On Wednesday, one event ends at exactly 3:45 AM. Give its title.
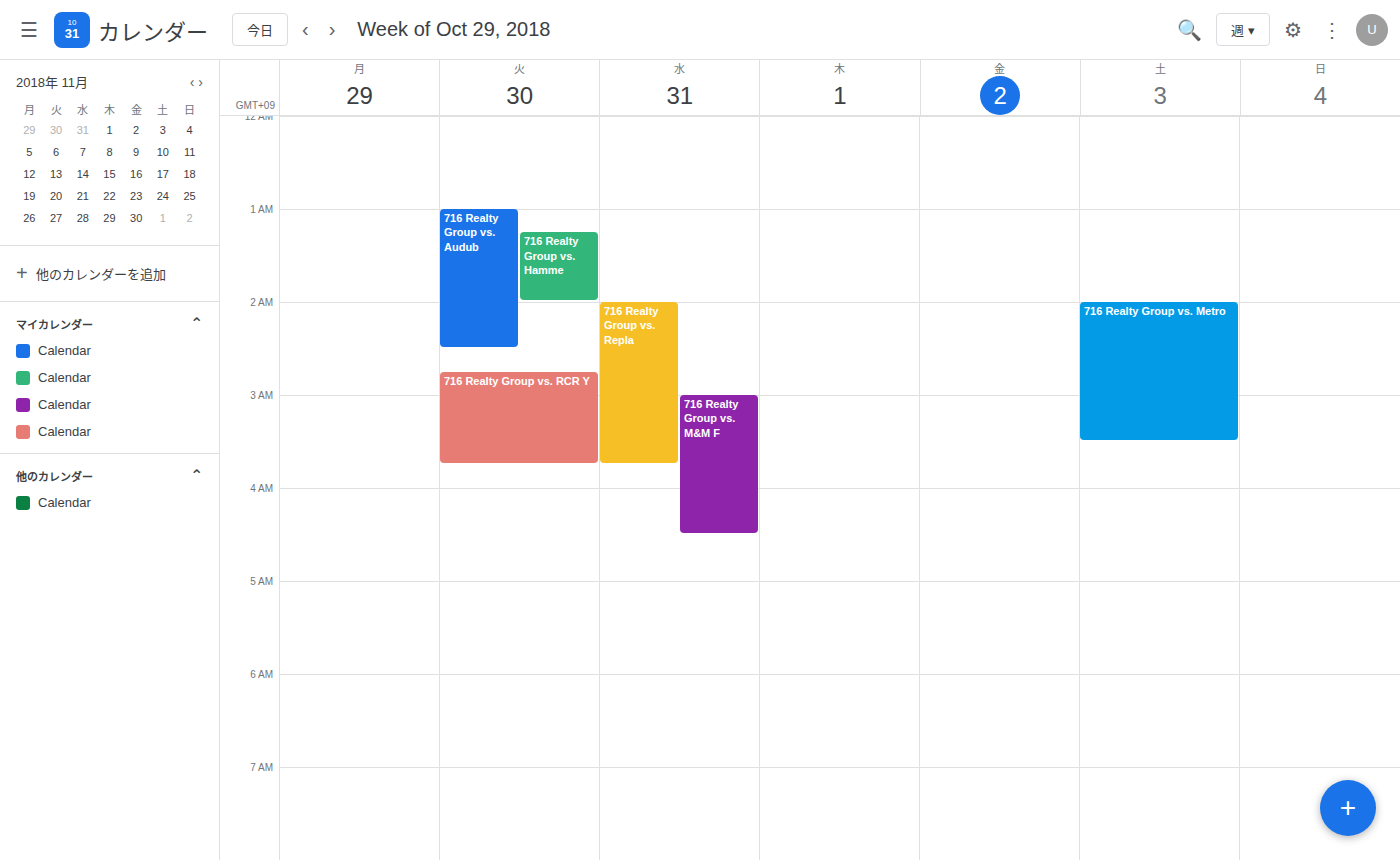
"716 Realty Group vs. Repla"